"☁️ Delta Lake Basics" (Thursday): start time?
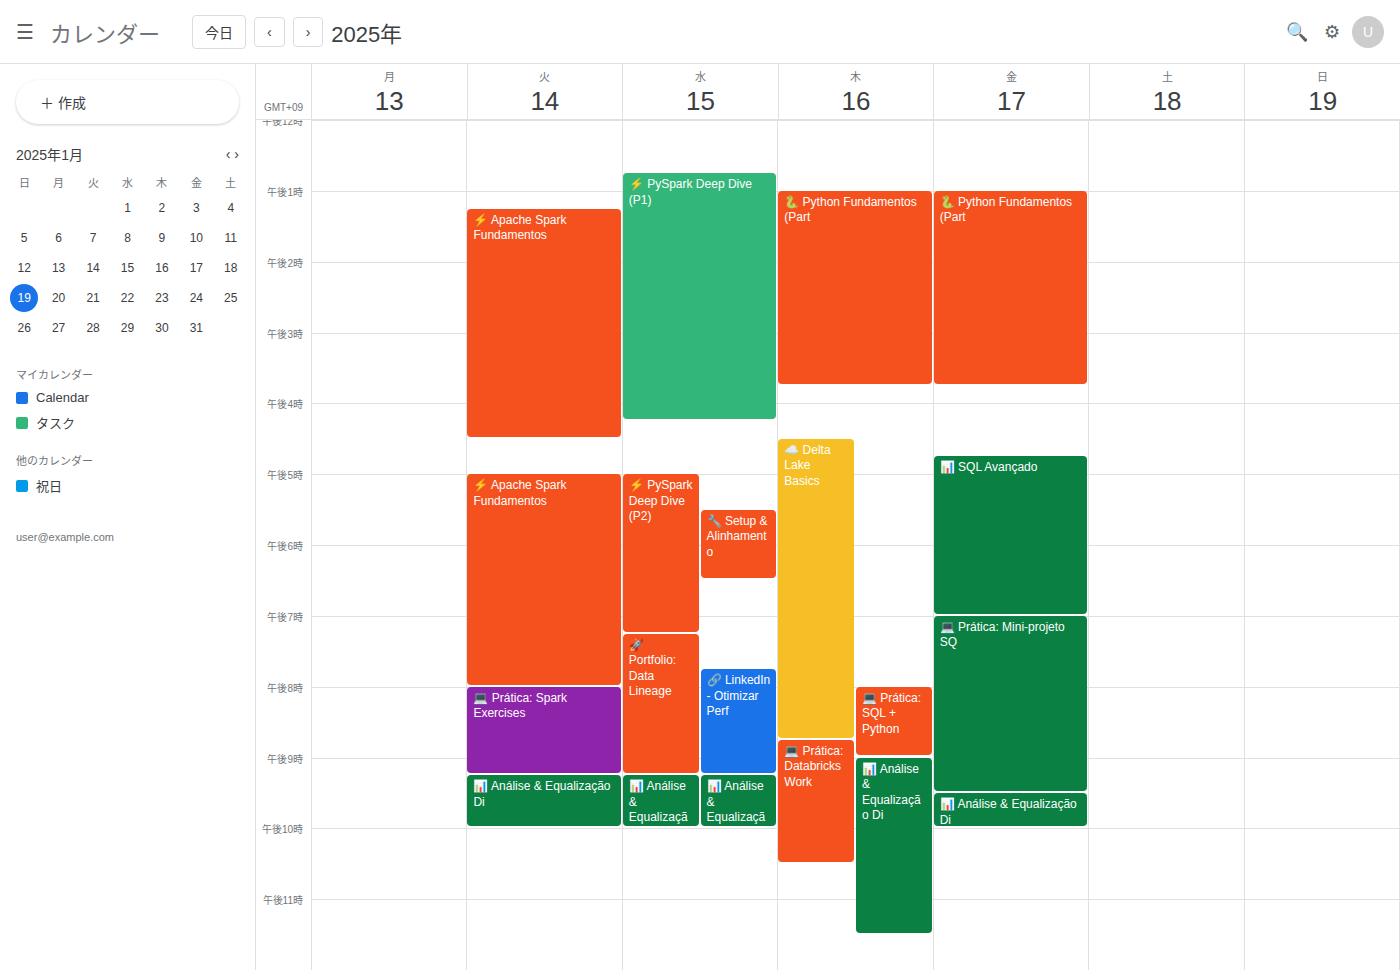
4:30 PM